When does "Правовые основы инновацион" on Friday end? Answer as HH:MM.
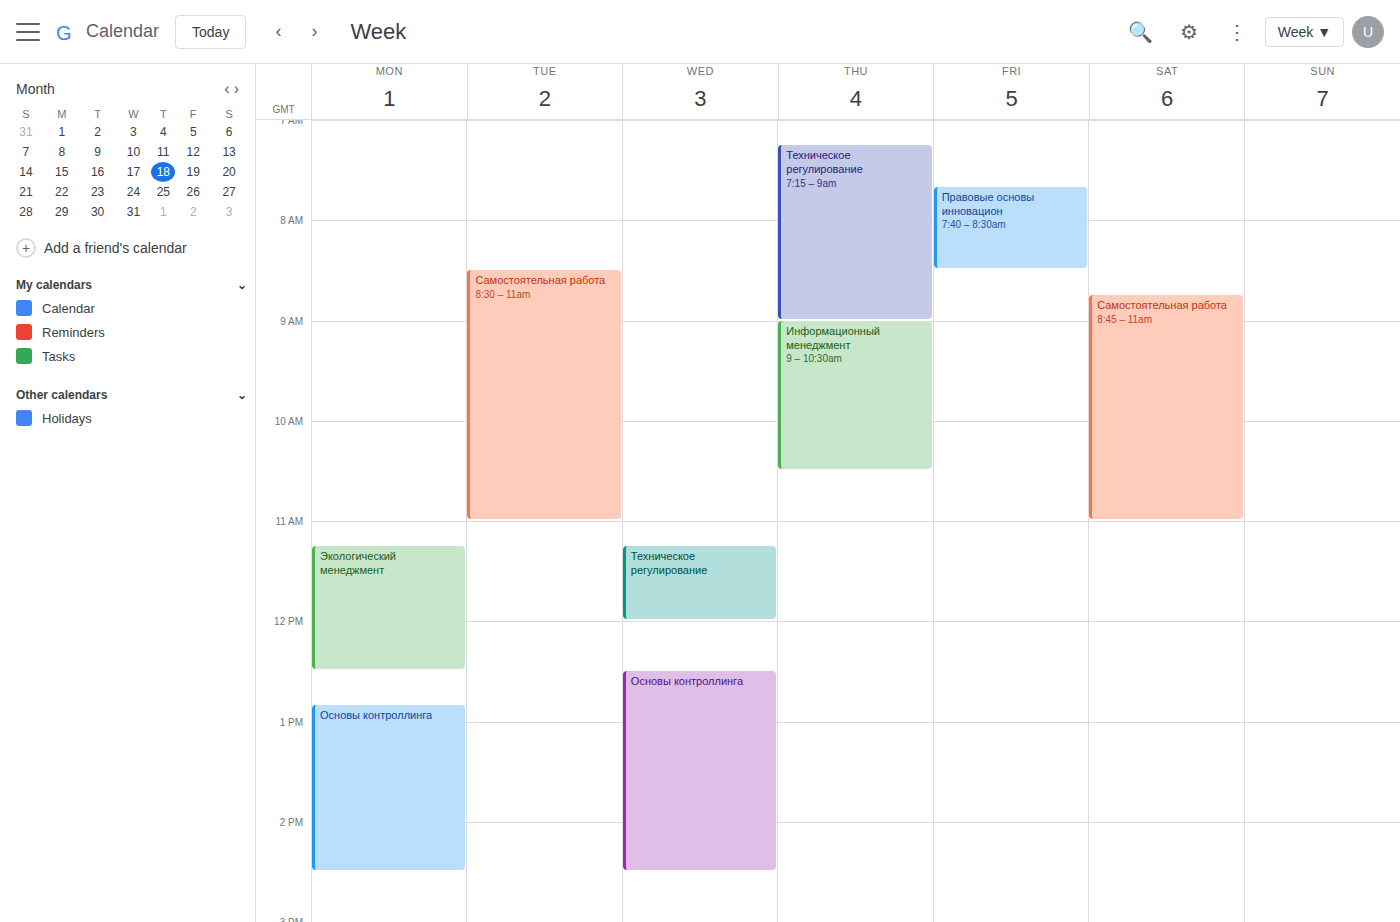
08:30